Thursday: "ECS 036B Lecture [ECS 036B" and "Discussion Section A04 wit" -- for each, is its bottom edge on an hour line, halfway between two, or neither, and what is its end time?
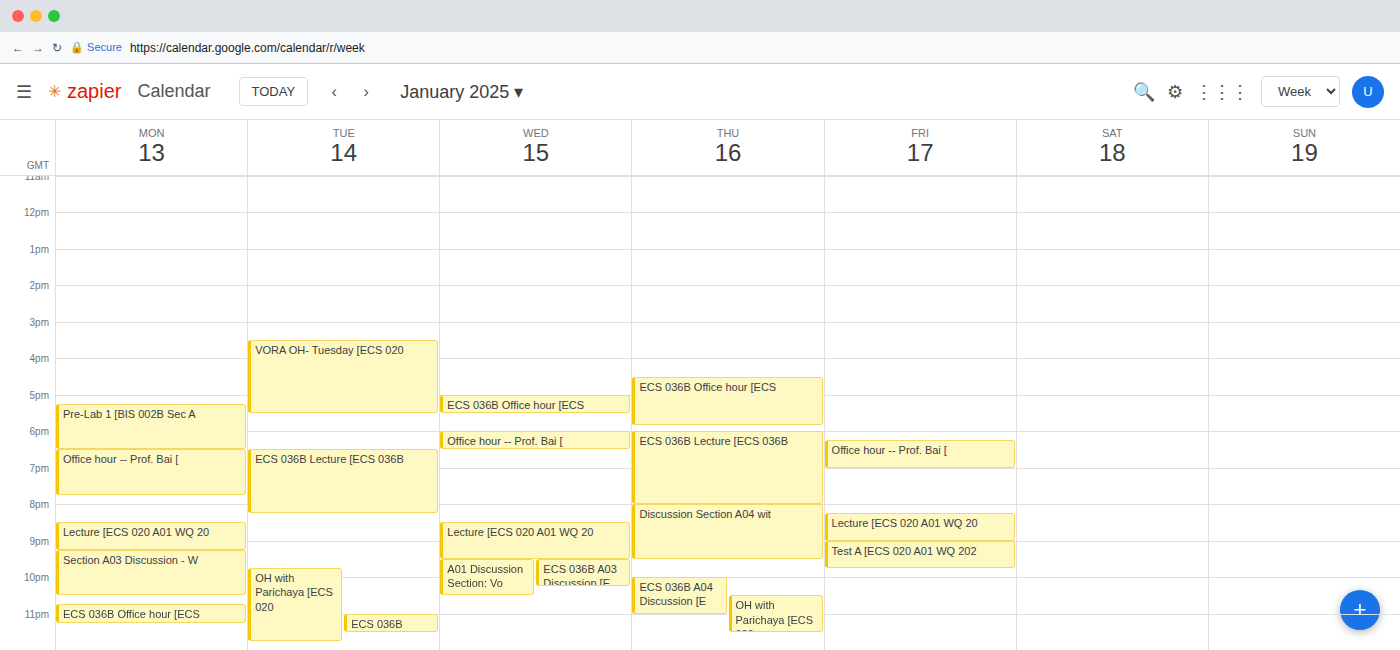
"ECS 036B Lecture [ECS 036B": 8:00 PM, exactly on the 8 PM line. "Discussion Section A04 wit": 9:30 PM, halfway between the 9 PM and 10 PM lines.